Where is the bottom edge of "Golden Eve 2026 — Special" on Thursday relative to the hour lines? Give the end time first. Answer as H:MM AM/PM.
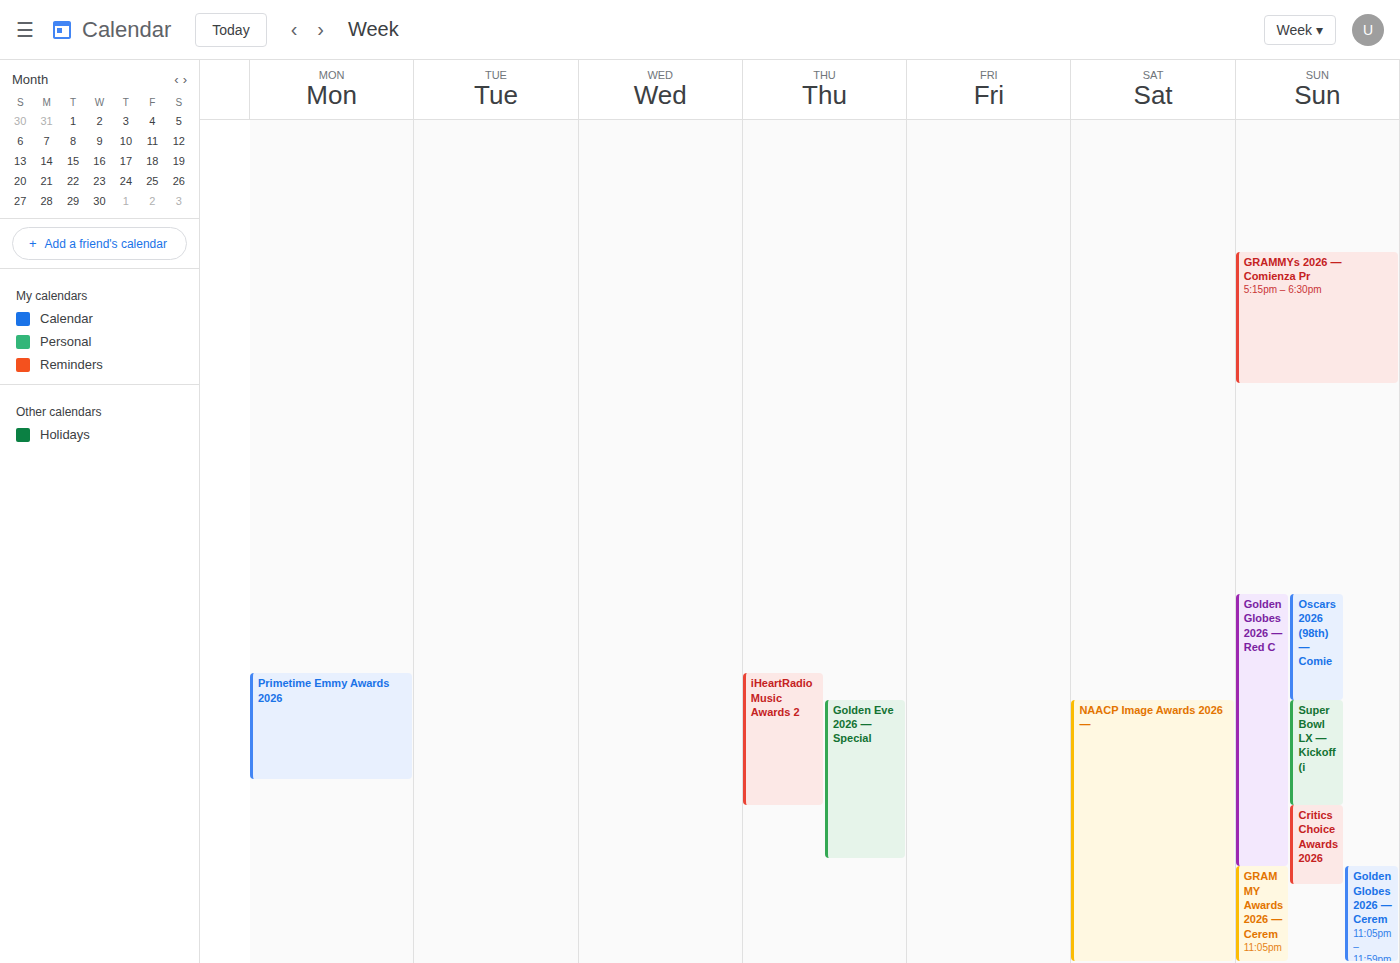
11:00 PM -- exactly on the 11 PM line.